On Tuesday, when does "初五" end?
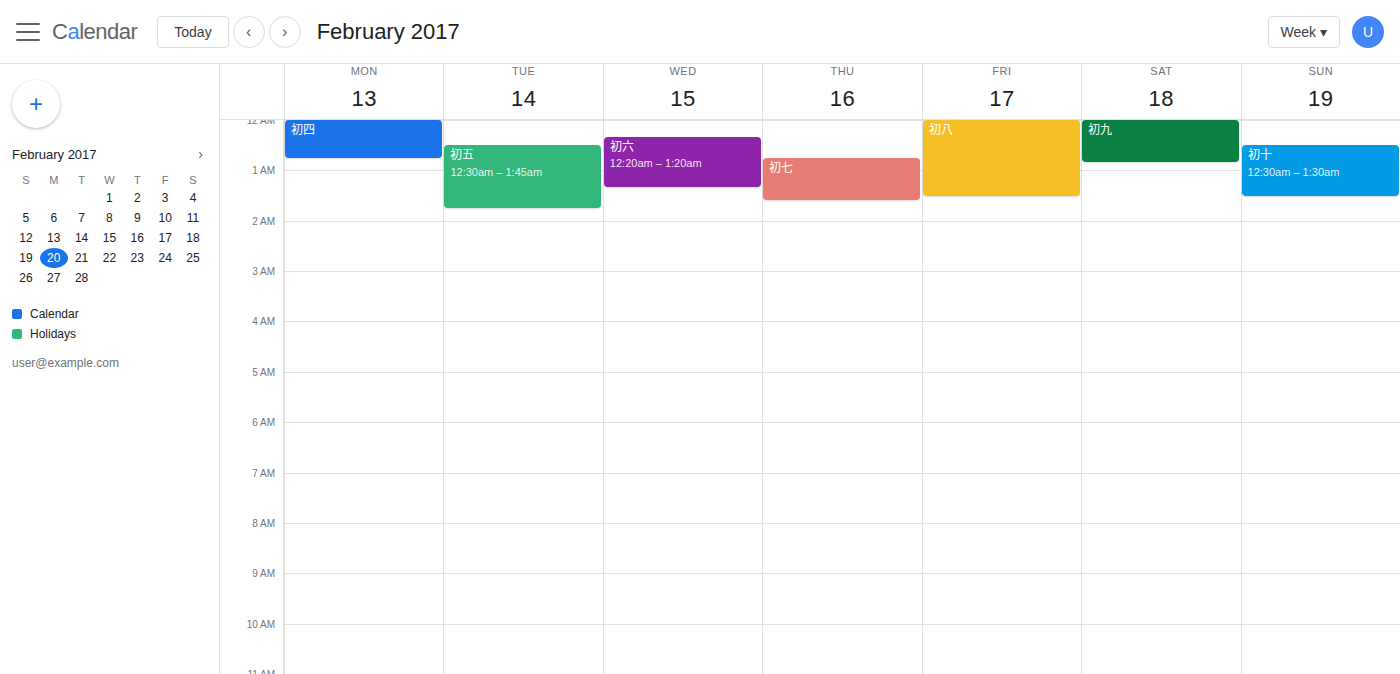
1:45 AM